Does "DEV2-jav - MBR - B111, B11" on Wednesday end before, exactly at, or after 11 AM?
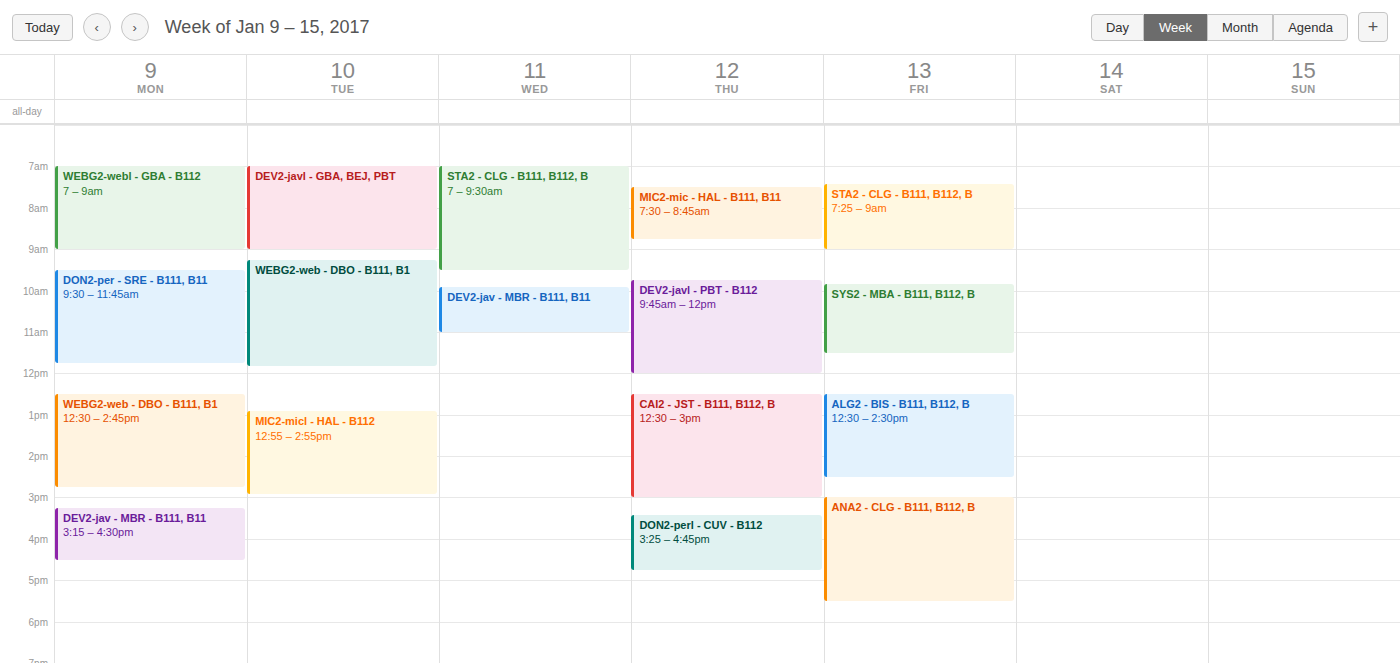
11:00 AM -- exactly at 11 AM, on the 11 AM line.